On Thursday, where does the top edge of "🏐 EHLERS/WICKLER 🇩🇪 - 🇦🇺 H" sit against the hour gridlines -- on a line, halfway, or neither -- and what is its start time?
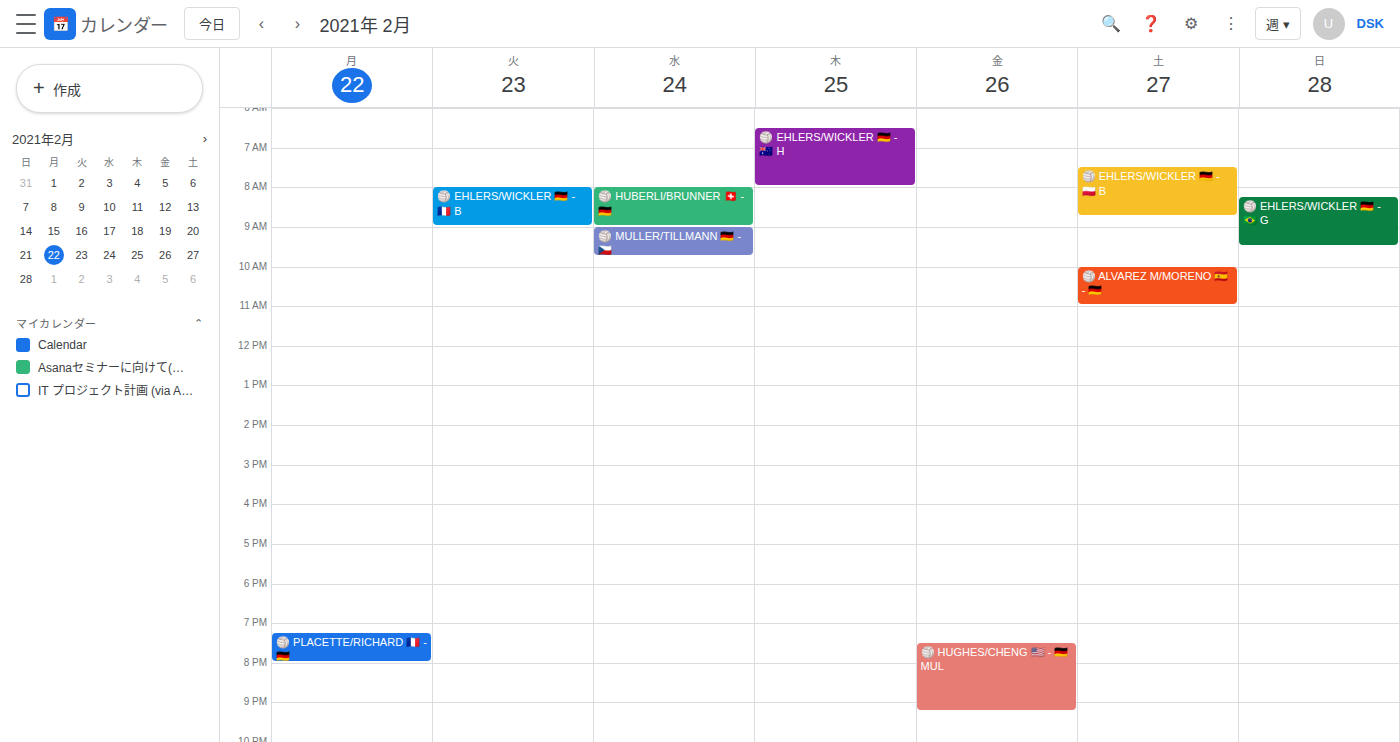
6:30 AM -- halfway between the 6 AM and 7 AM lines.